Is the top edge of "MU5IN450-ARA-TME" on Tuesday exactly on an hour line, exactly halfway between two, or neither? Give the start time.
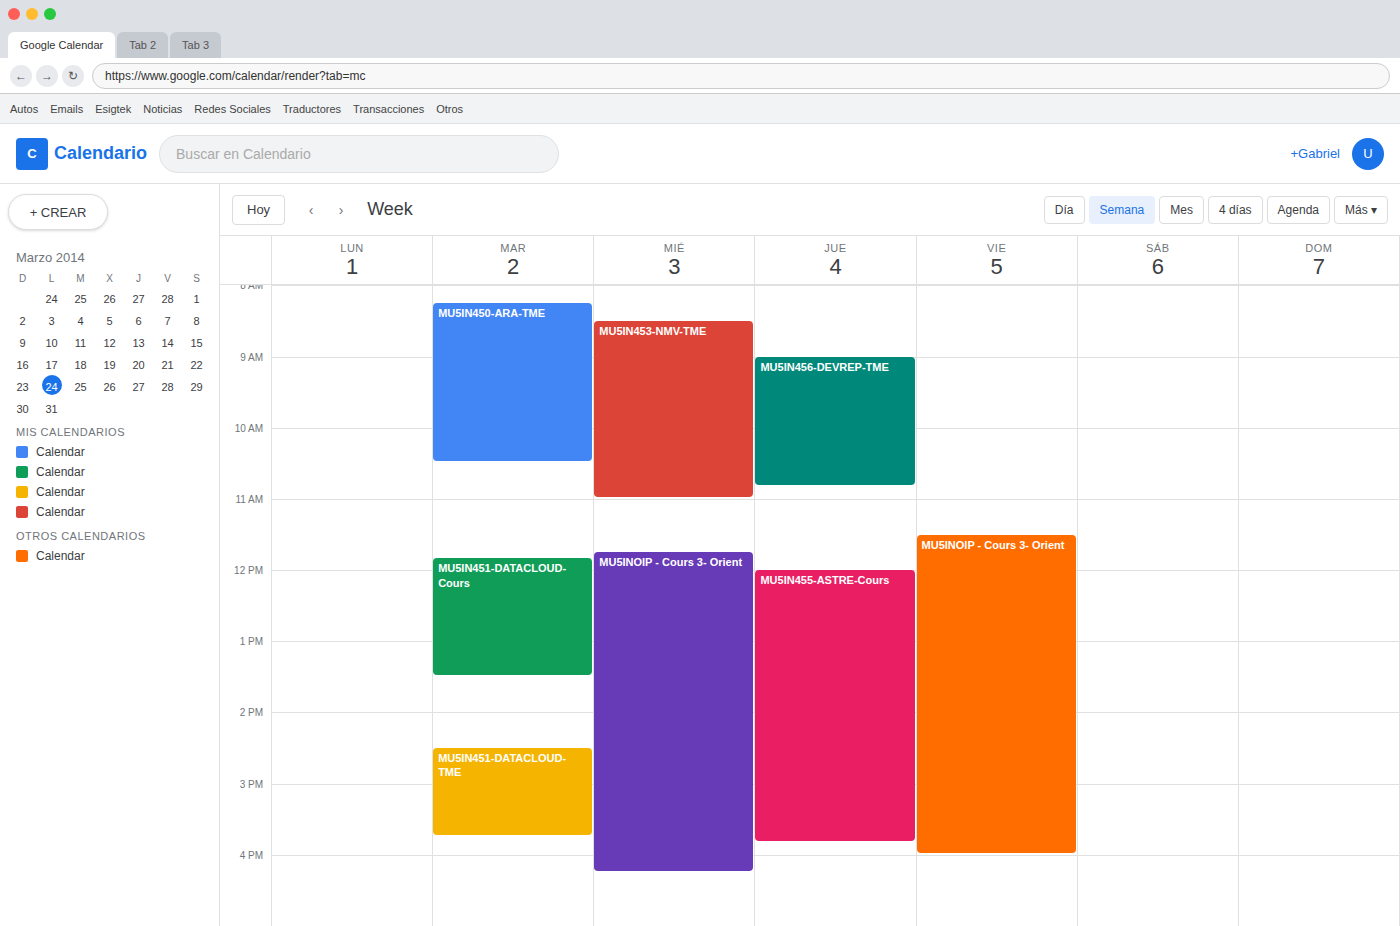
8:15 AM -- neither: a quarter of the way from the 8 AM line to the 9 AM line.